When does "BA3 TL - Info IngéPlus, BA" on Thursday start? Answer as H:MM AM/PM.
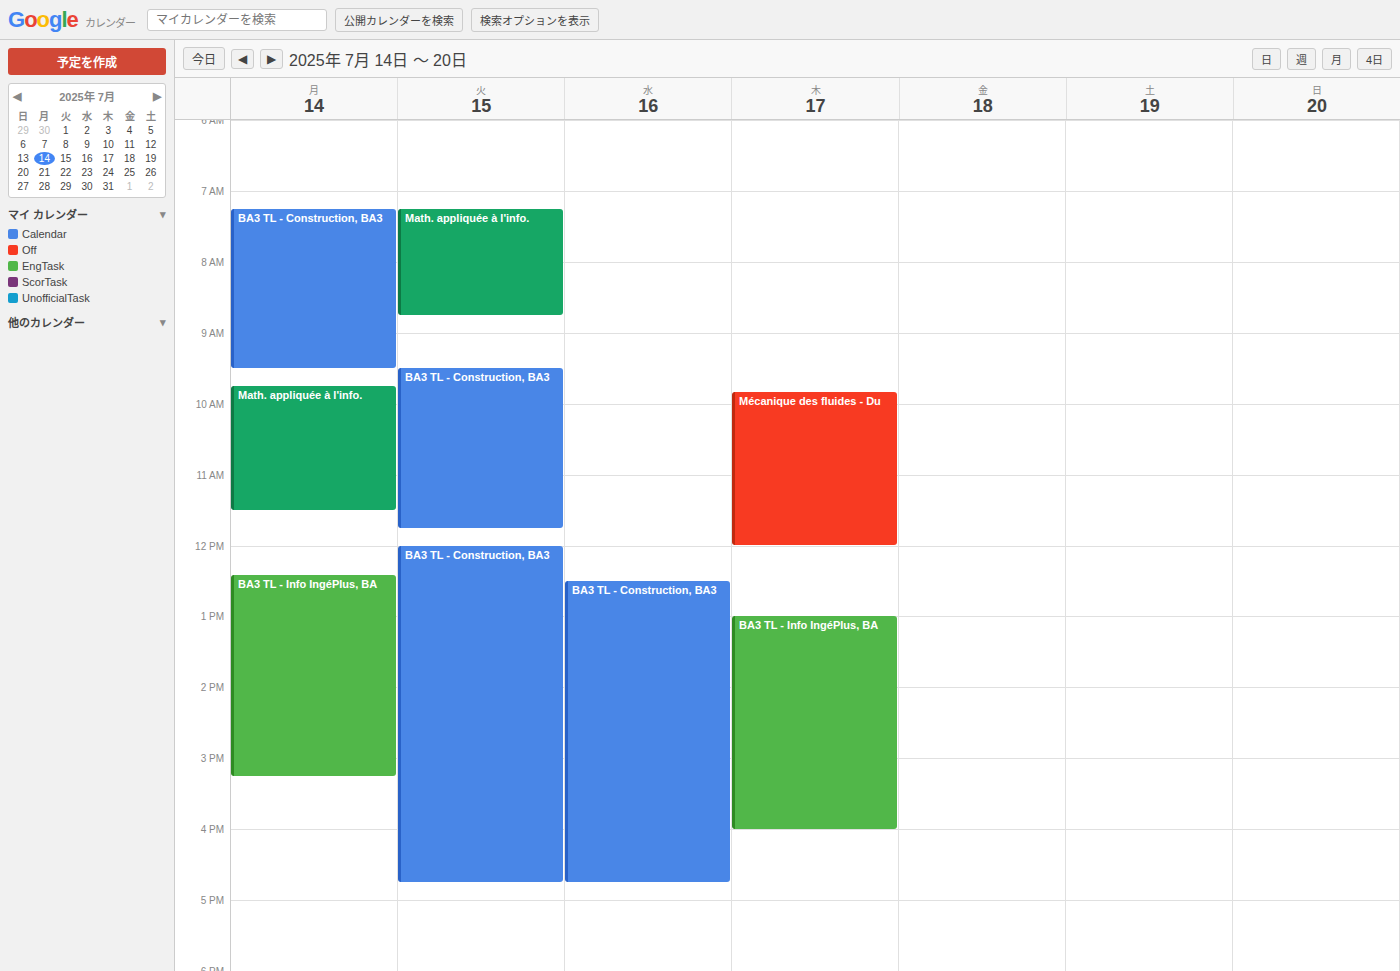
1:00 PM